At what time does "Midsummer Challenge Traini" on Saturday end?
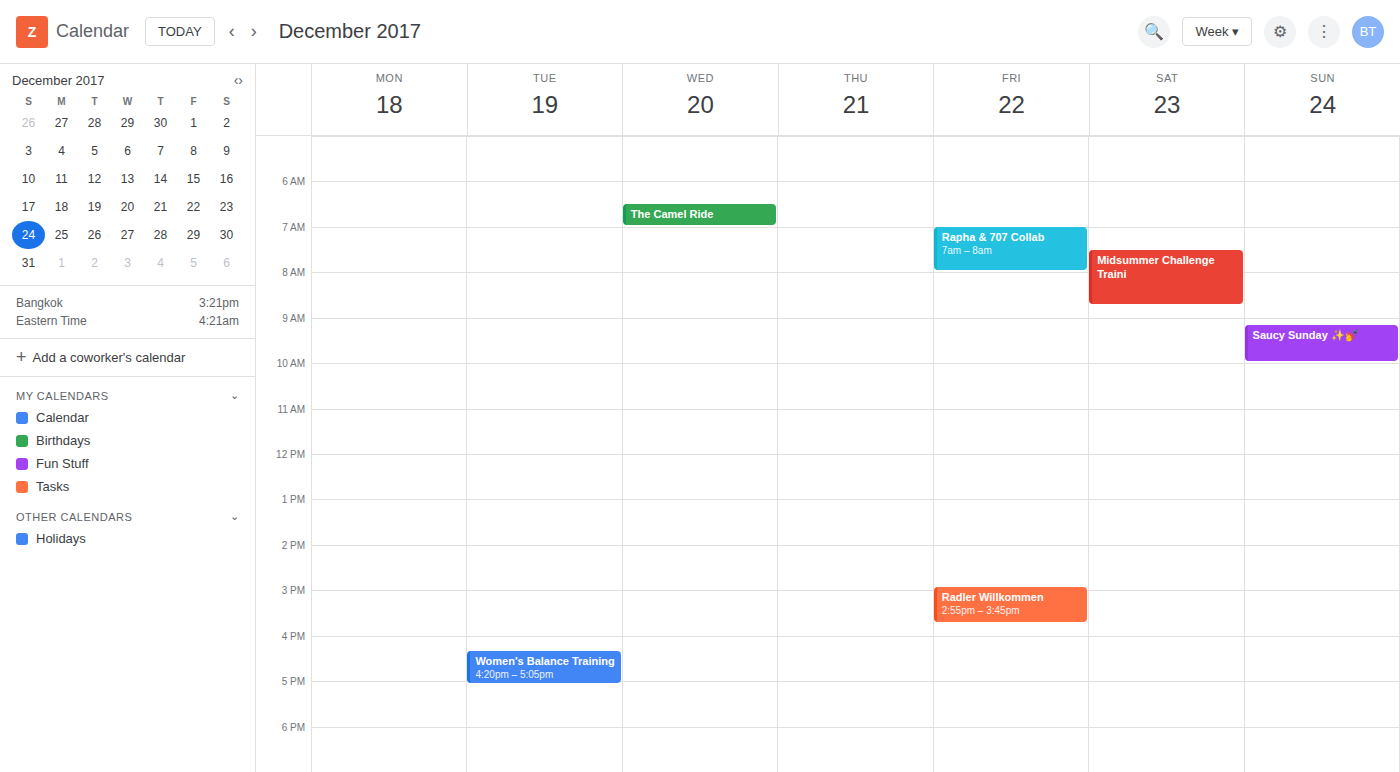
8:45 AM